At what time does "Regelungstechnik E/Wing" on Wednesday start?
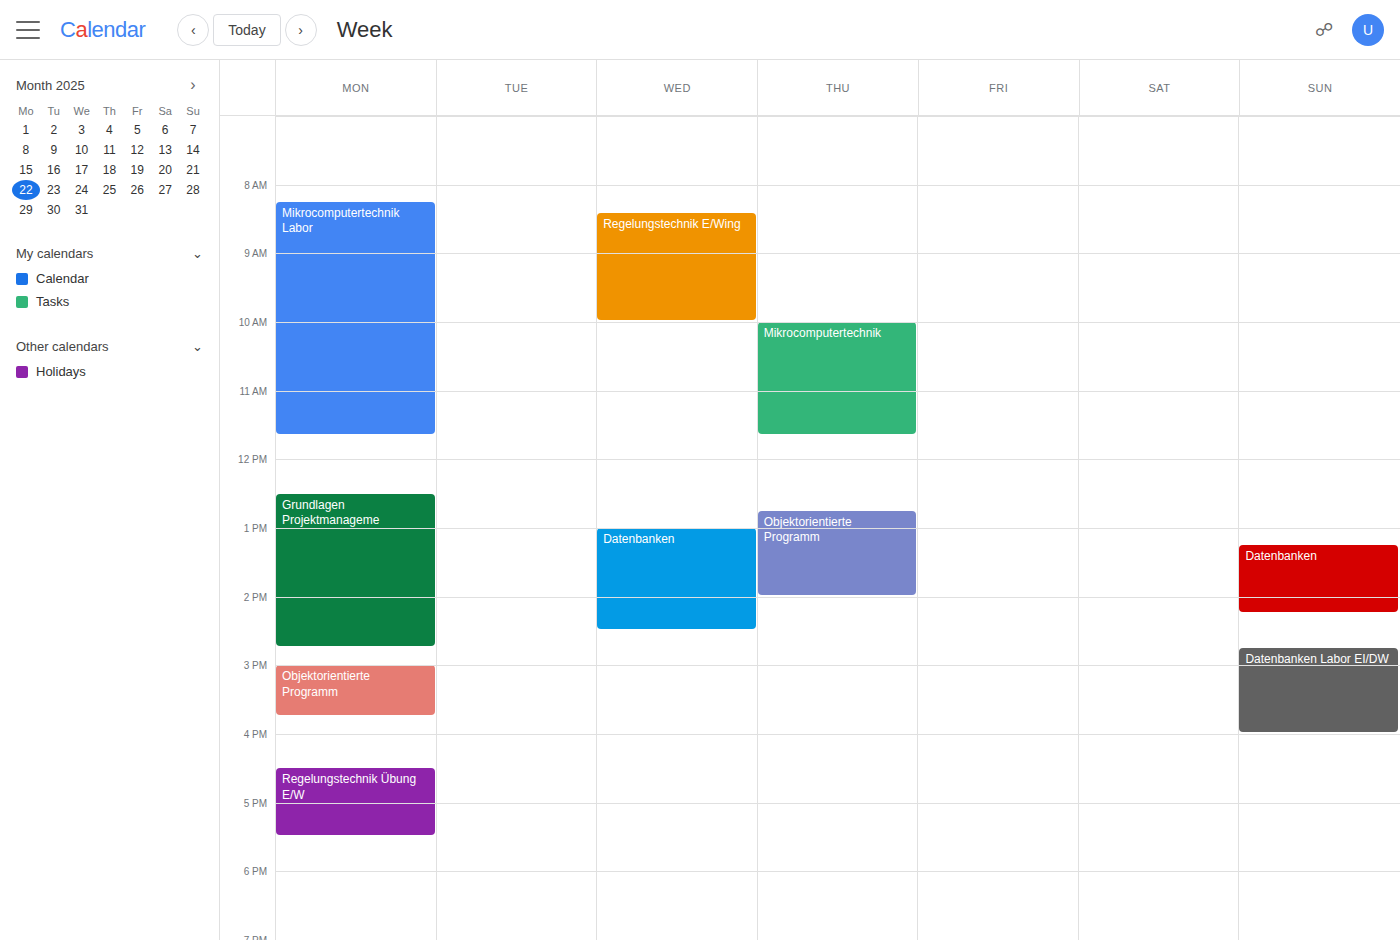
8:25 AM